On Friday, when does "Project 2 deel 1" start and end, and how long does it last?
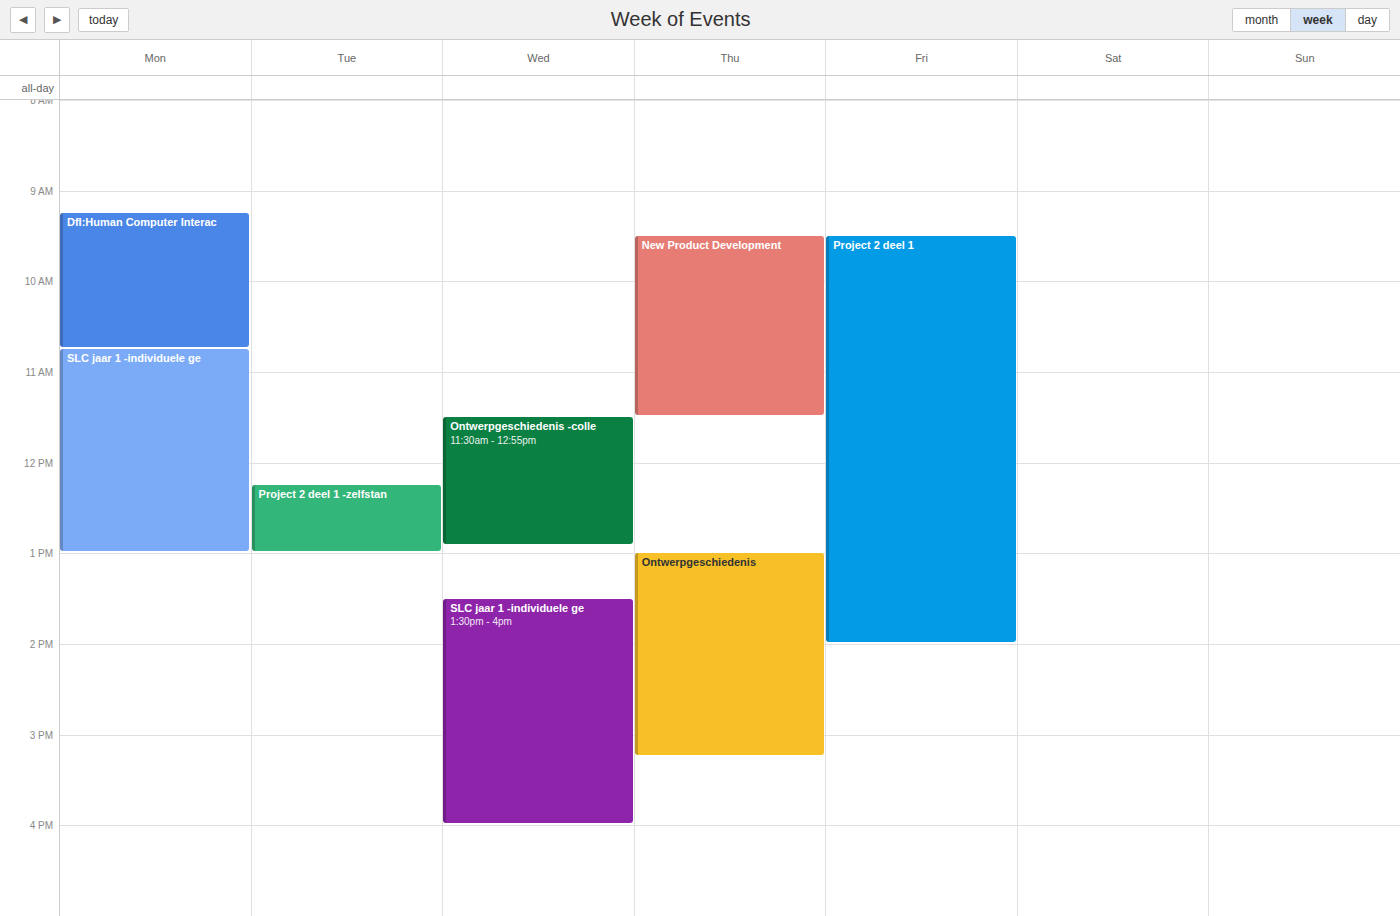
09:30 to 14:00, 4 hours 30 minutes